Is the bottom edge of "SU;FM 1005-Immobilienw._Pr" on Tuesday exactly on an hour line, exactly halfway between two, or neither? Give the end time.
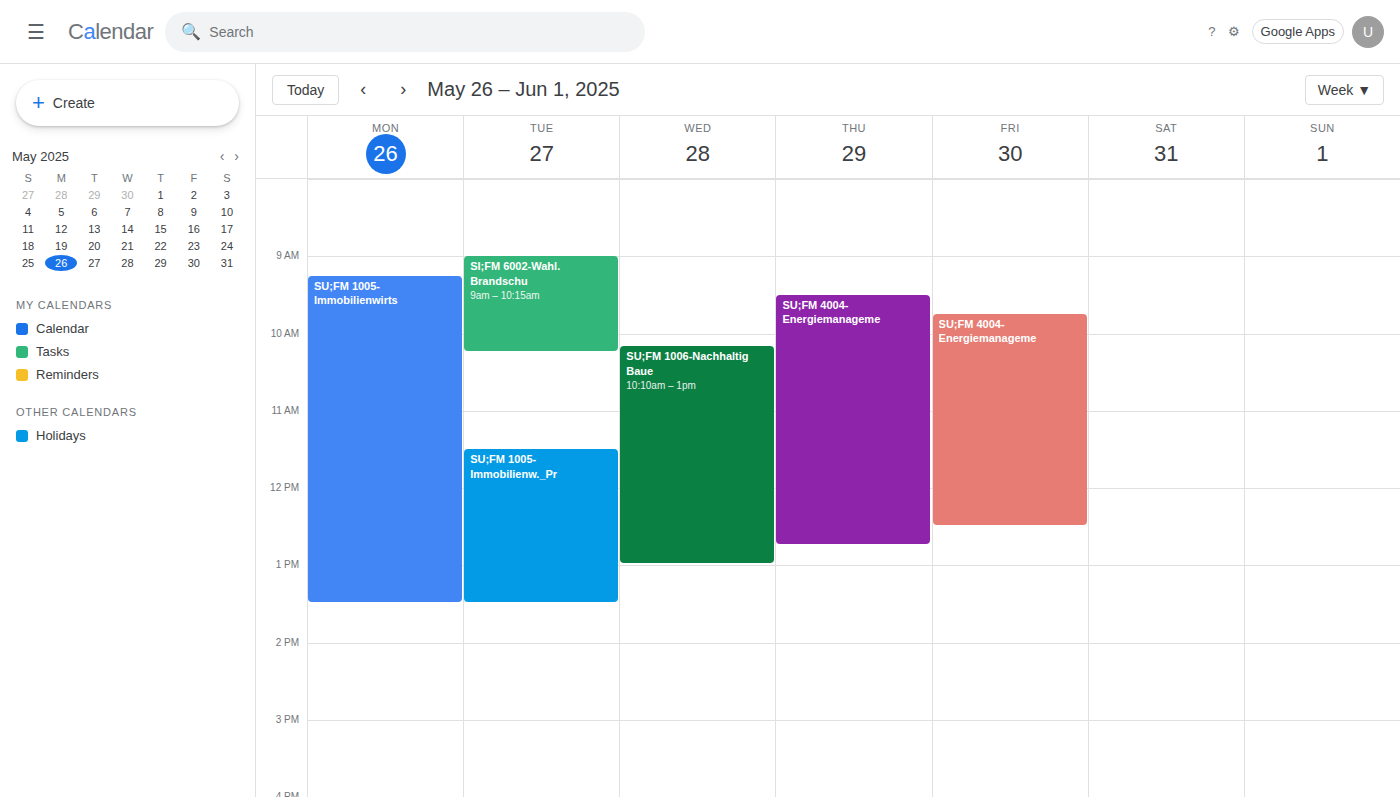
1:30 PM -- halfway between the 1 PM and 2 PM lines.